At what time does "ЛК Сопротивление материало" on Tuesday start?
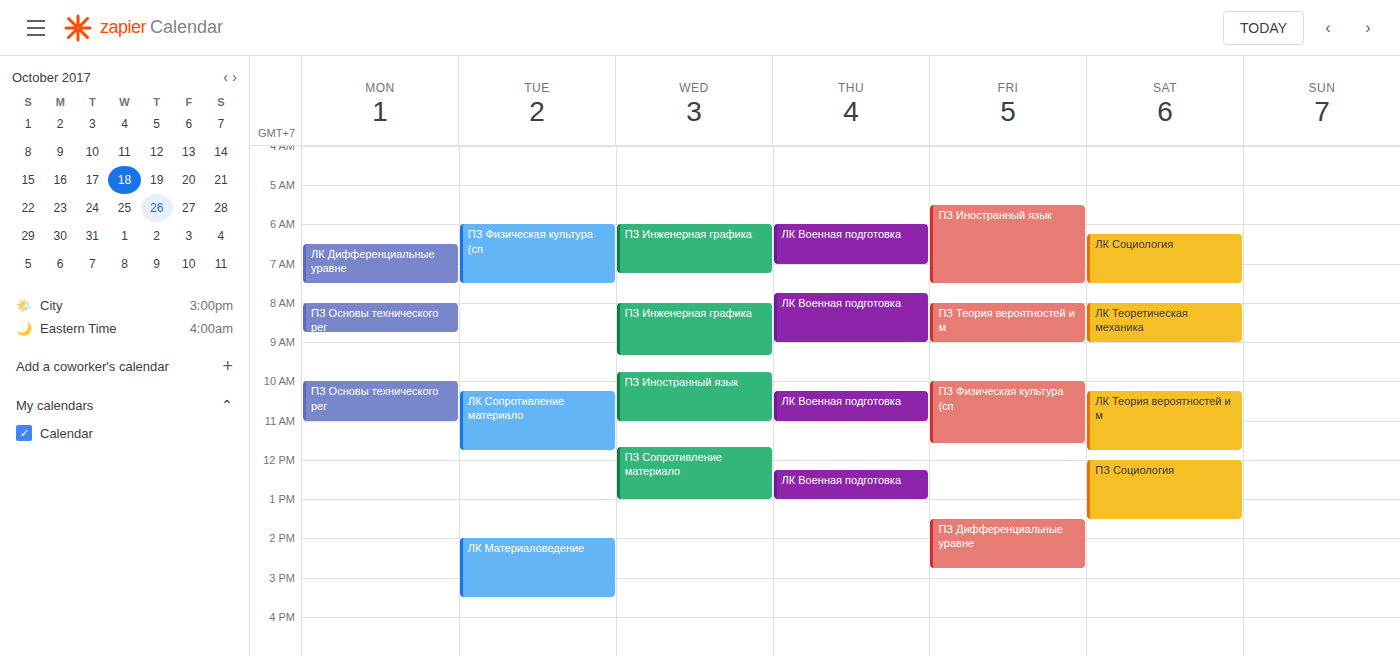
10:15